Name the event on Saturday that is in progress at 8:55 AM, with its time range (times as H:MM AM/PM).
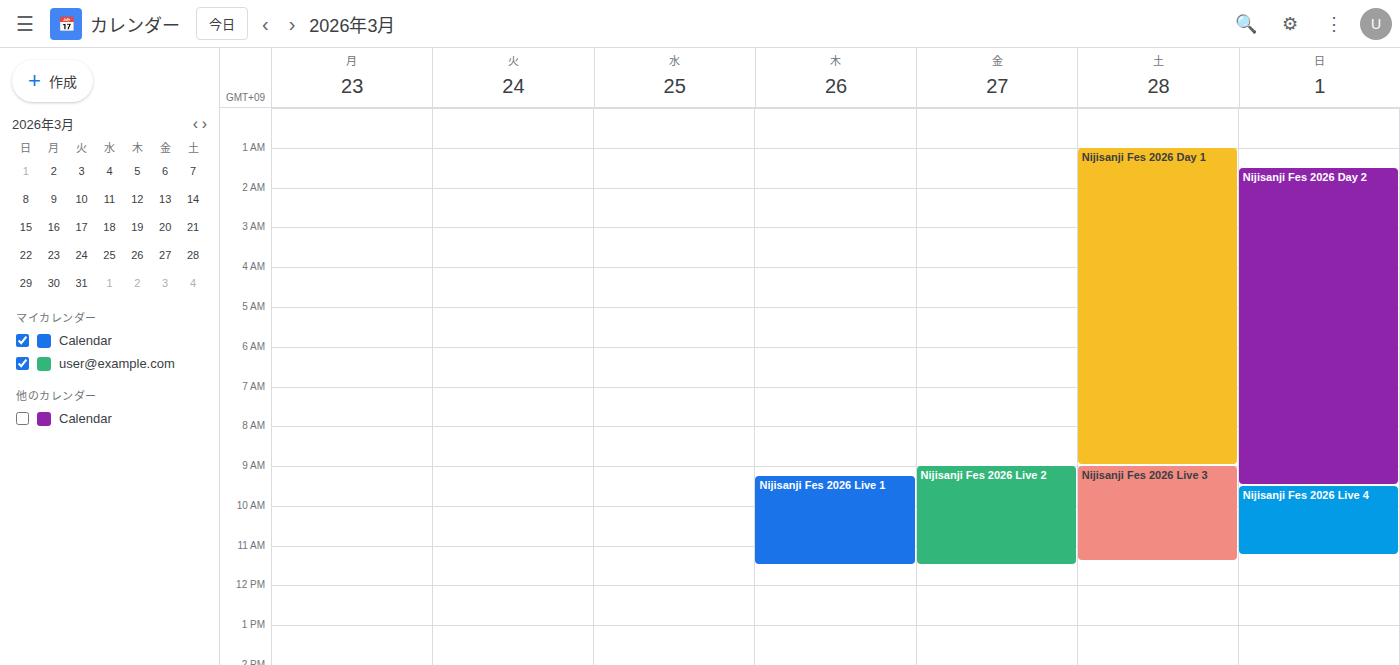
"Nijisanji Fes 2026 Day 1", 1:00 AM to 9:00 AM